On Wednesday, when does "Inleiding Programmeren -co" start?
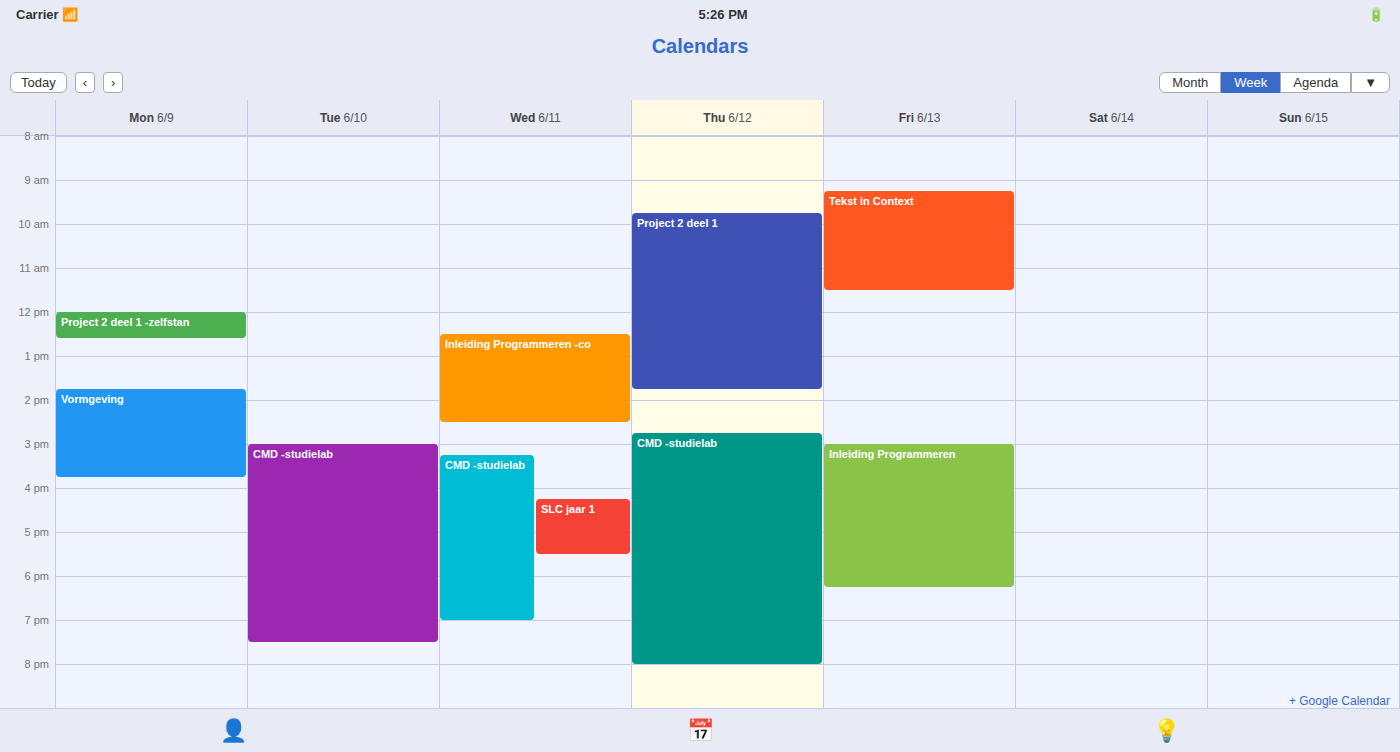
12:30 PM